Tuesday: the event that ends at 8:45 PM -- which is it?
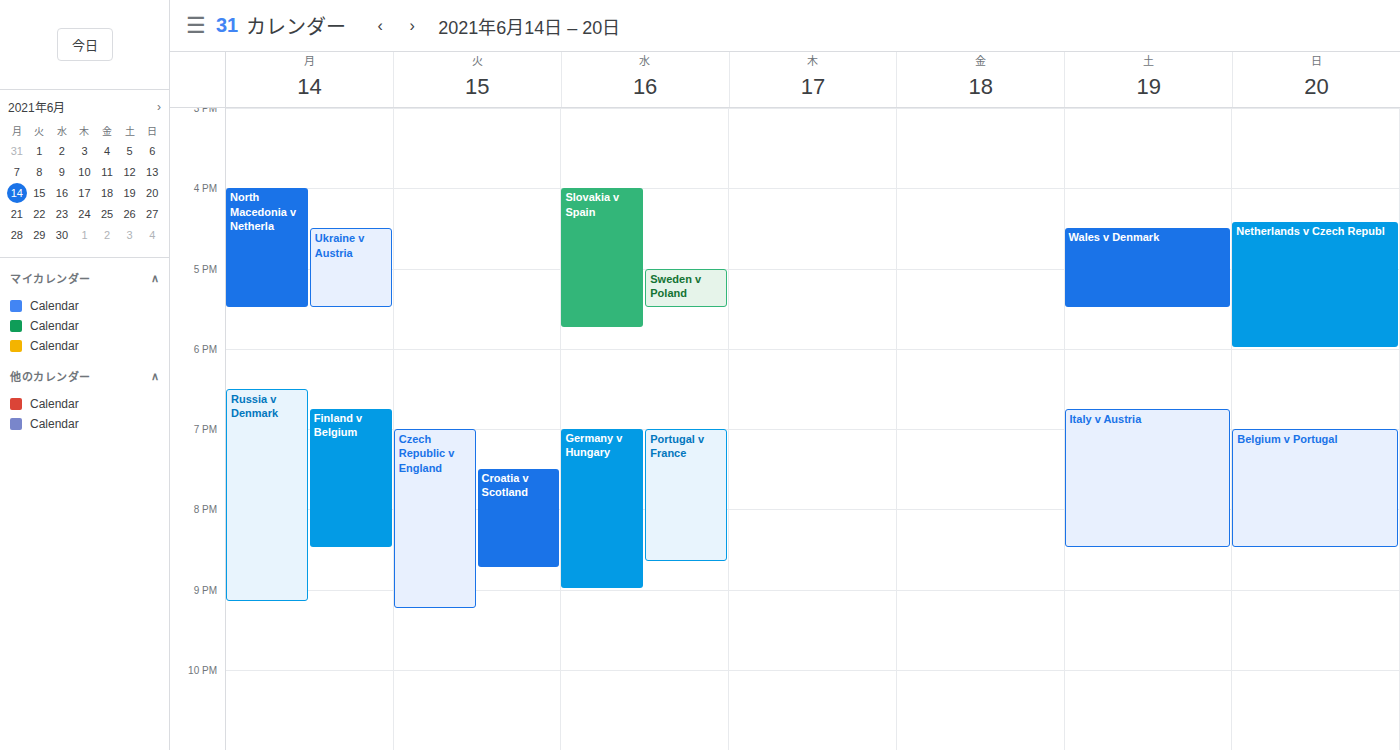
"Croatia v Scotland"